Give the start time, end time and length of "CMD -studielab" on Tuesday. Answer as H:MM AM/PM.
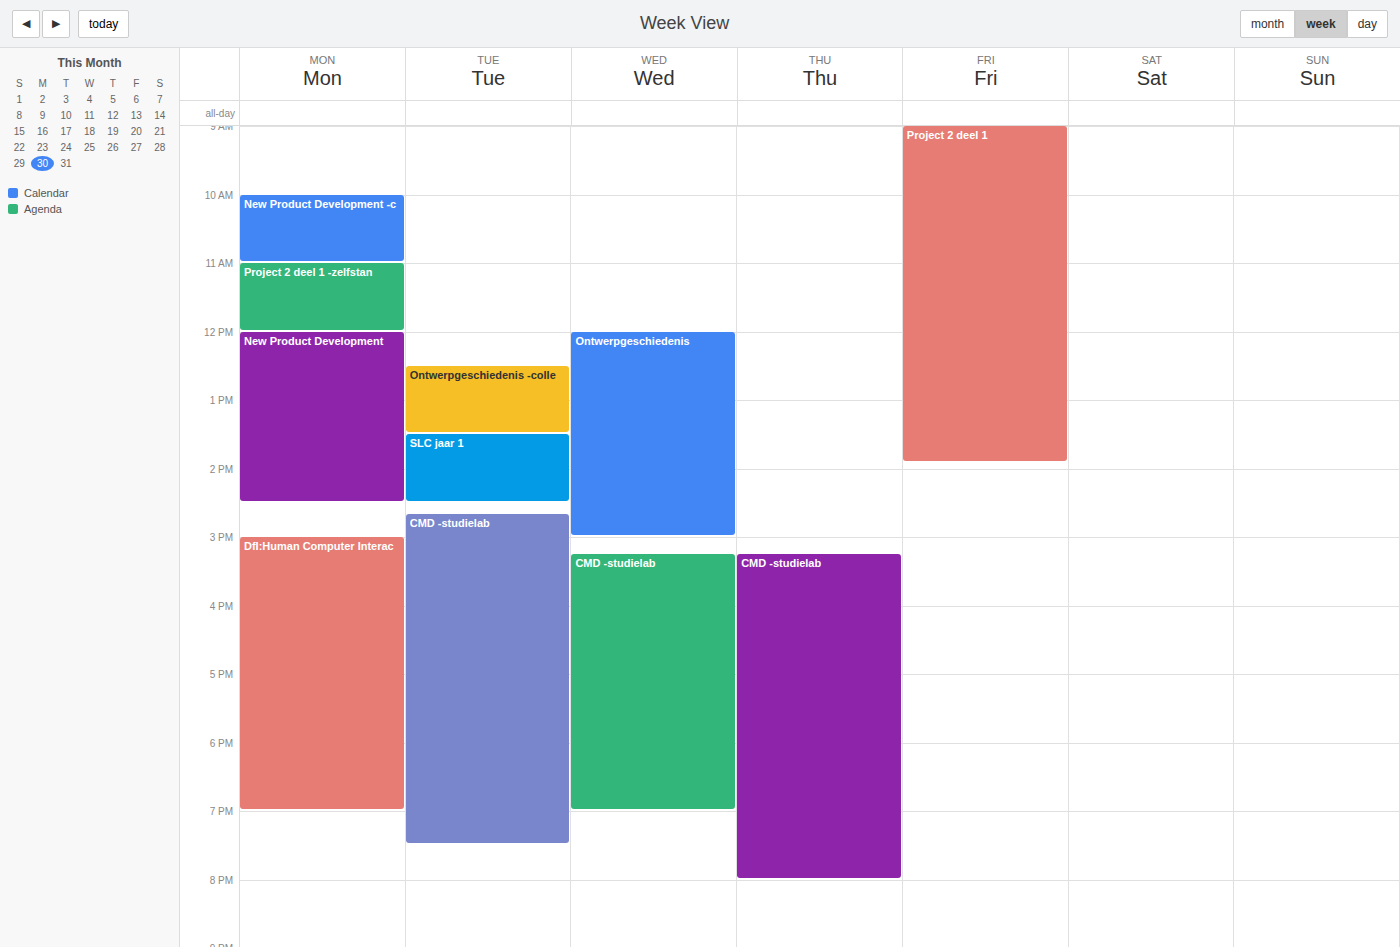
2:40 PM to 7:30 PM, 4 hours 50 minutes